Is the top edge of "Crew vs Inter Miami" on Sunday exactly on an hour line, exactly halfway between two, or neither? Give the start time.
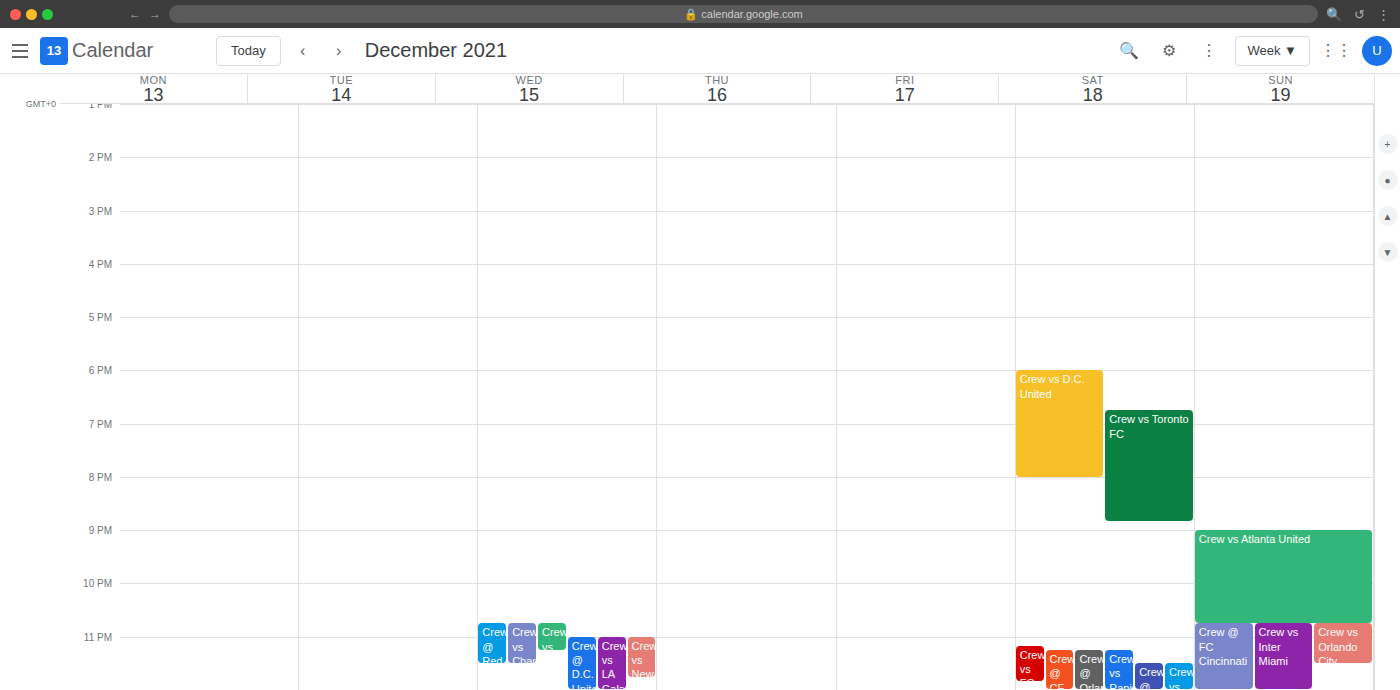
10:45 PM -- neither: three quarters of the way from the 10 PM line to the 11 PM line.